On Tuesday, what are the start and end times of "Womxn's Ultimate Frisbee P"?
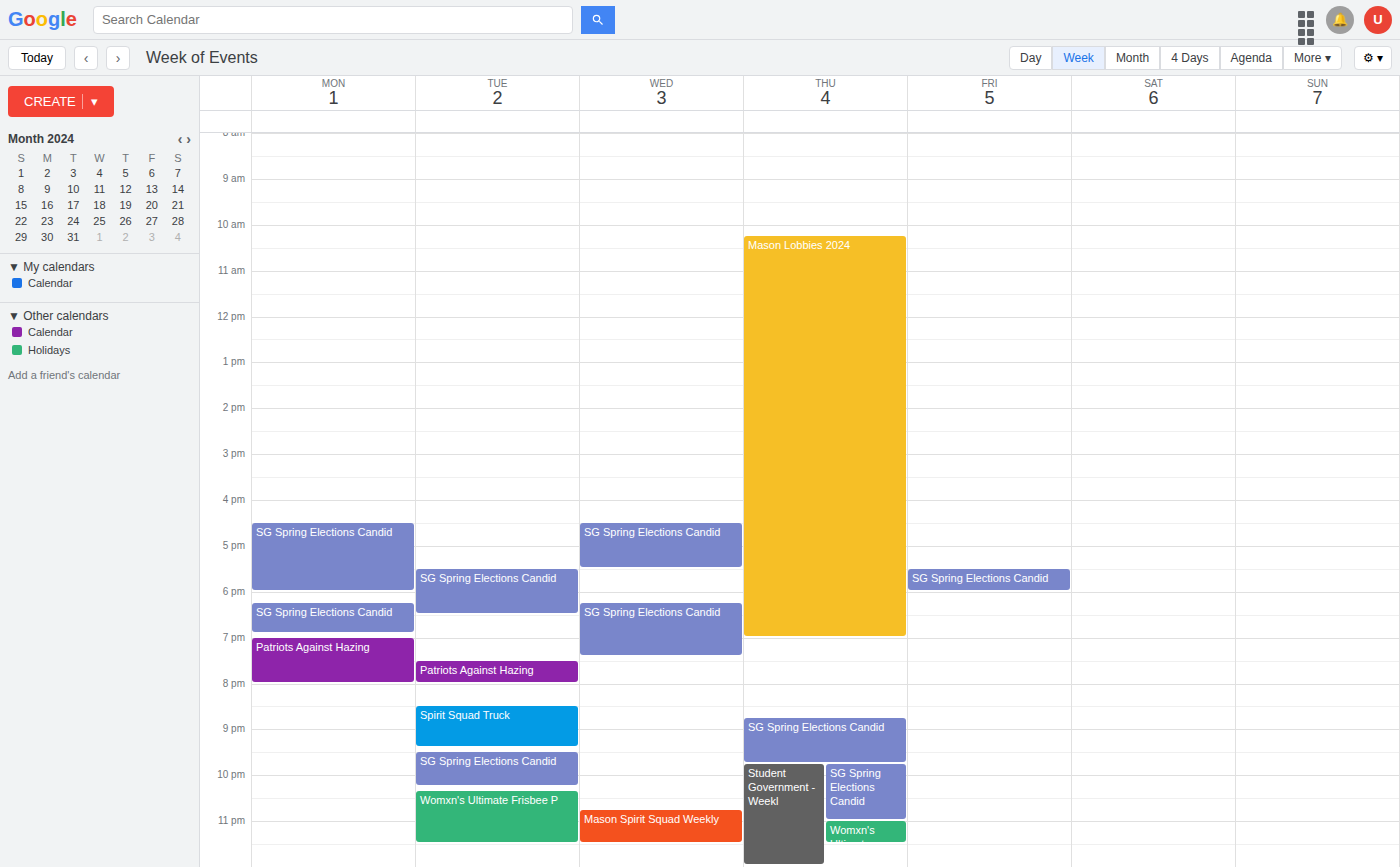
10:20 PM to 11:30 PM